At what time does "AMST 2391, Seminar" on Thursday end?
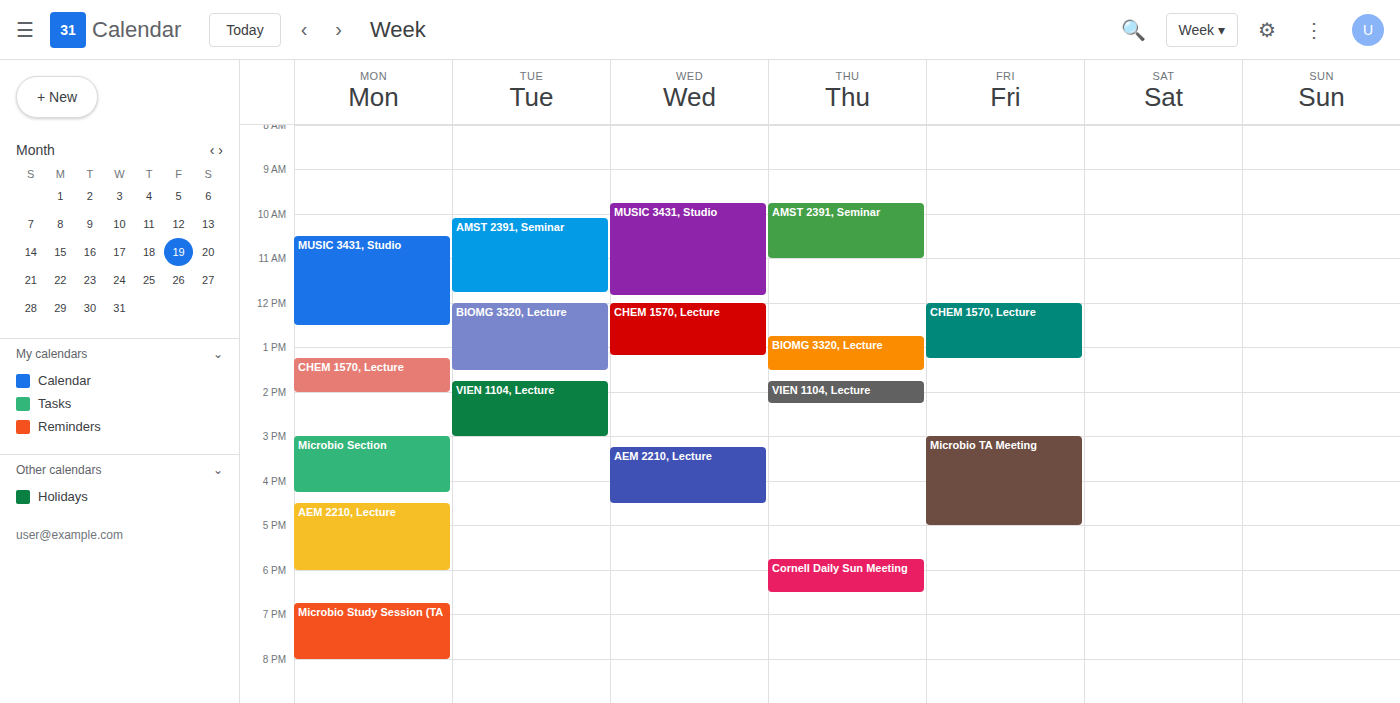
11:00 AM